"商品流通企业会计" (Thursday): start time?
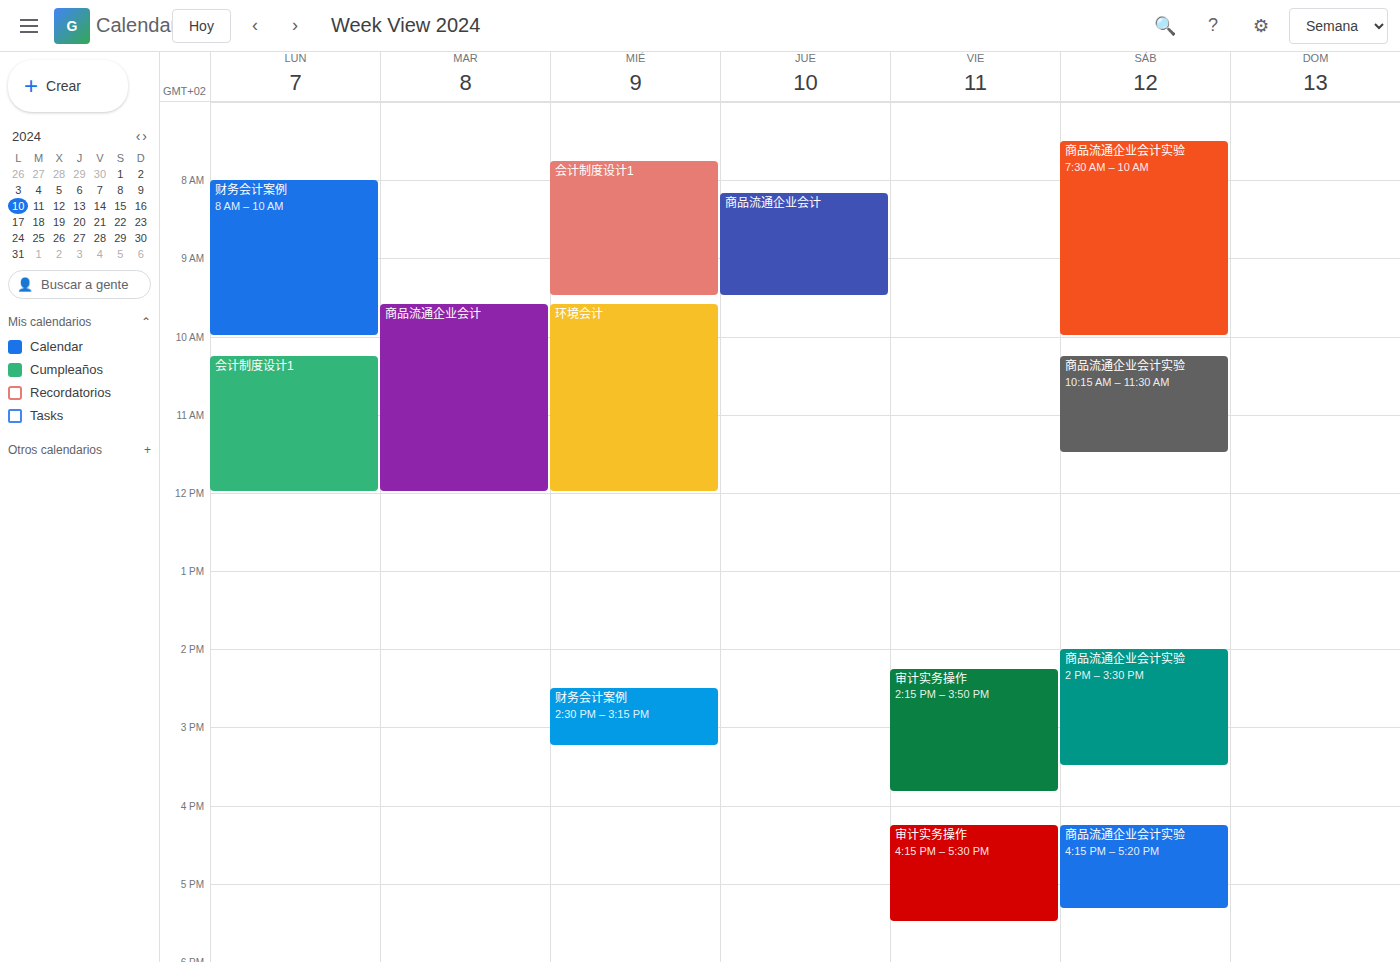
8:10 AM